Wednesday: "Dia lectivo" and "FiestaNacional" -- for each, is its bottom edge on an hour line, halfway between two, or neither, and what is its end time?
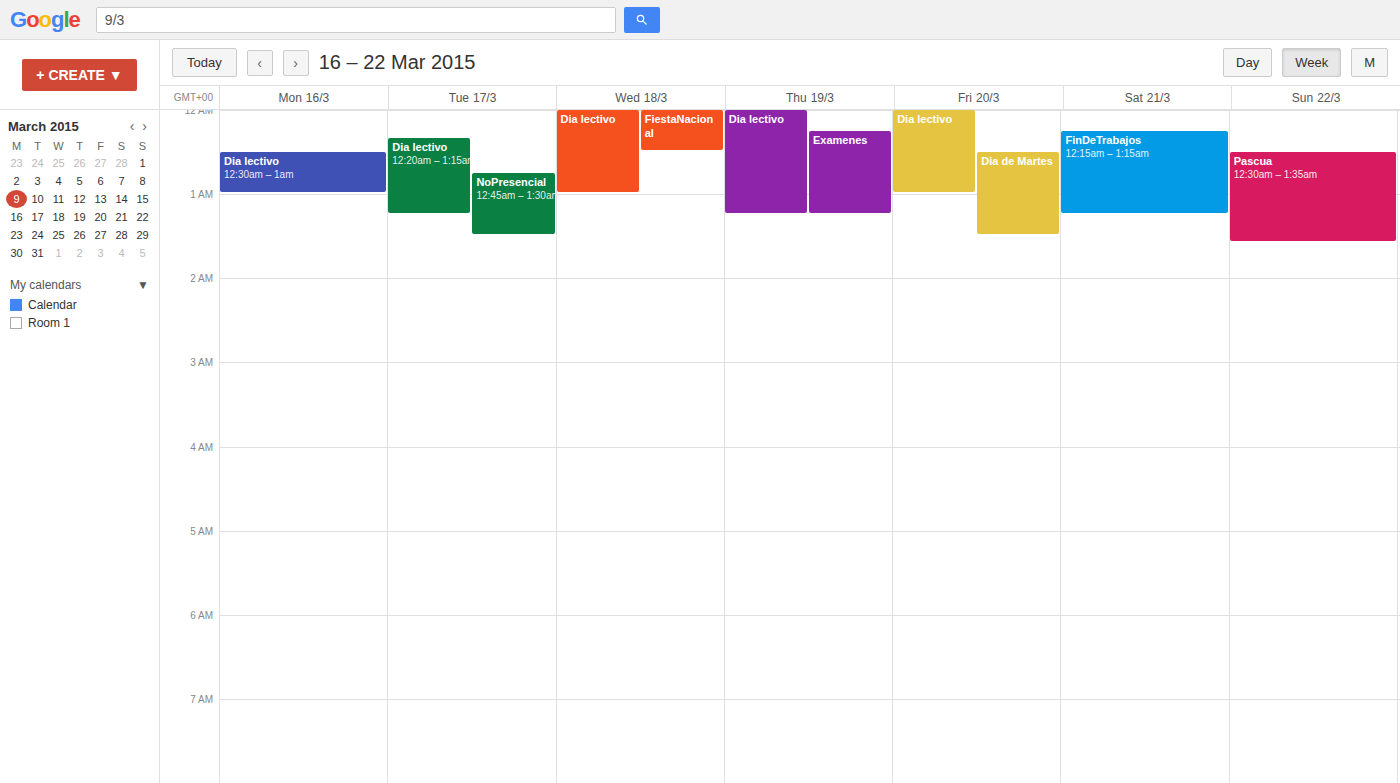
"Dia lectivo": 01:00, exactly on the 01:00 line. "FiestaNacional": 00:30, halfway between the 00:00 and 01:00 lines.